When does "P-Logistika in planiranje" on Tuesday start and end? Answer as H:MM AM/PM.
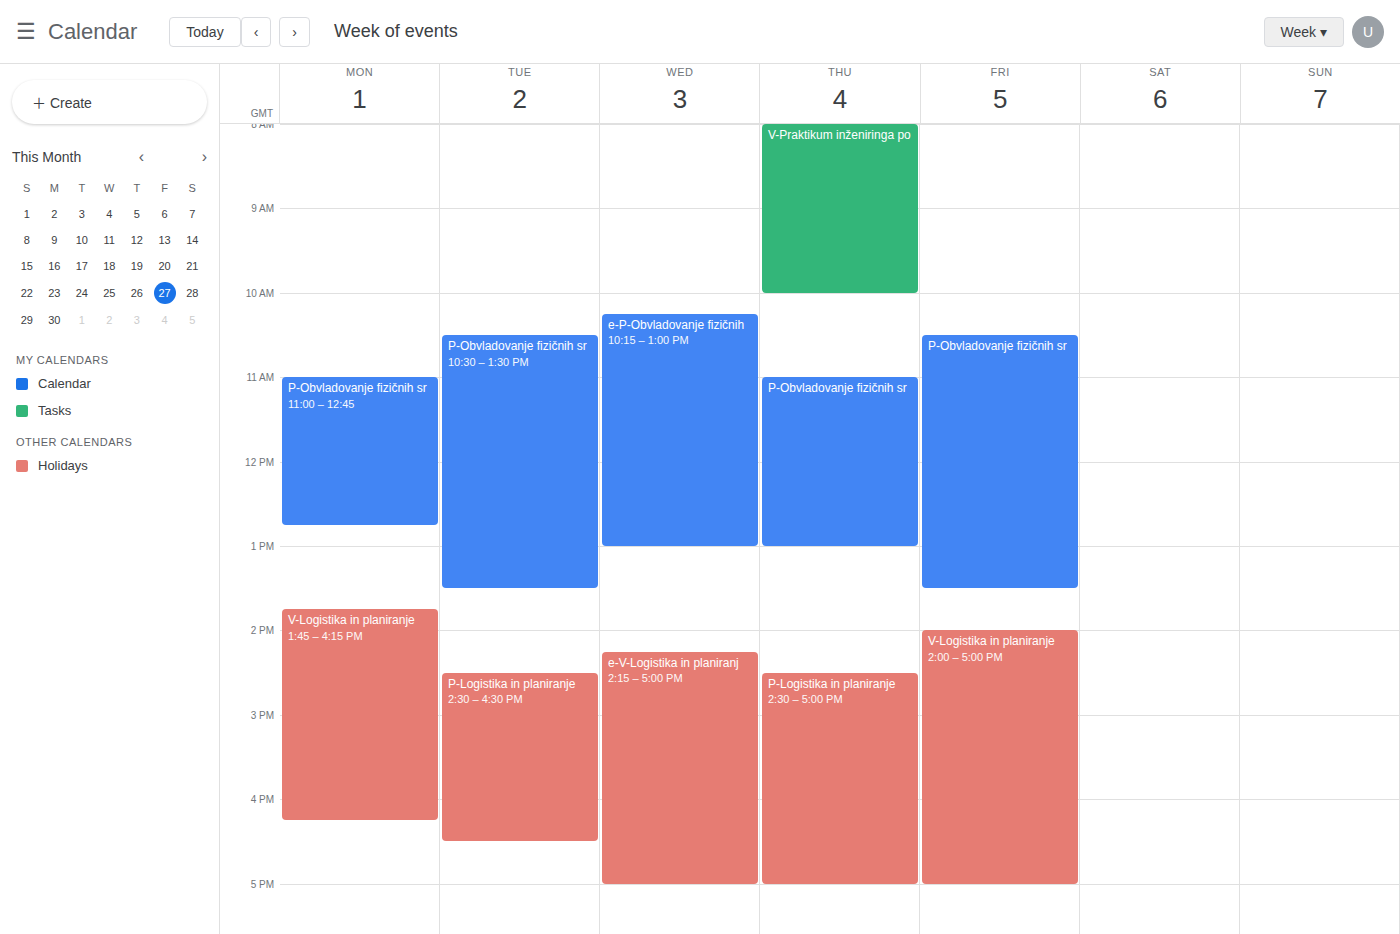
2:30 PM to 4:30 PM